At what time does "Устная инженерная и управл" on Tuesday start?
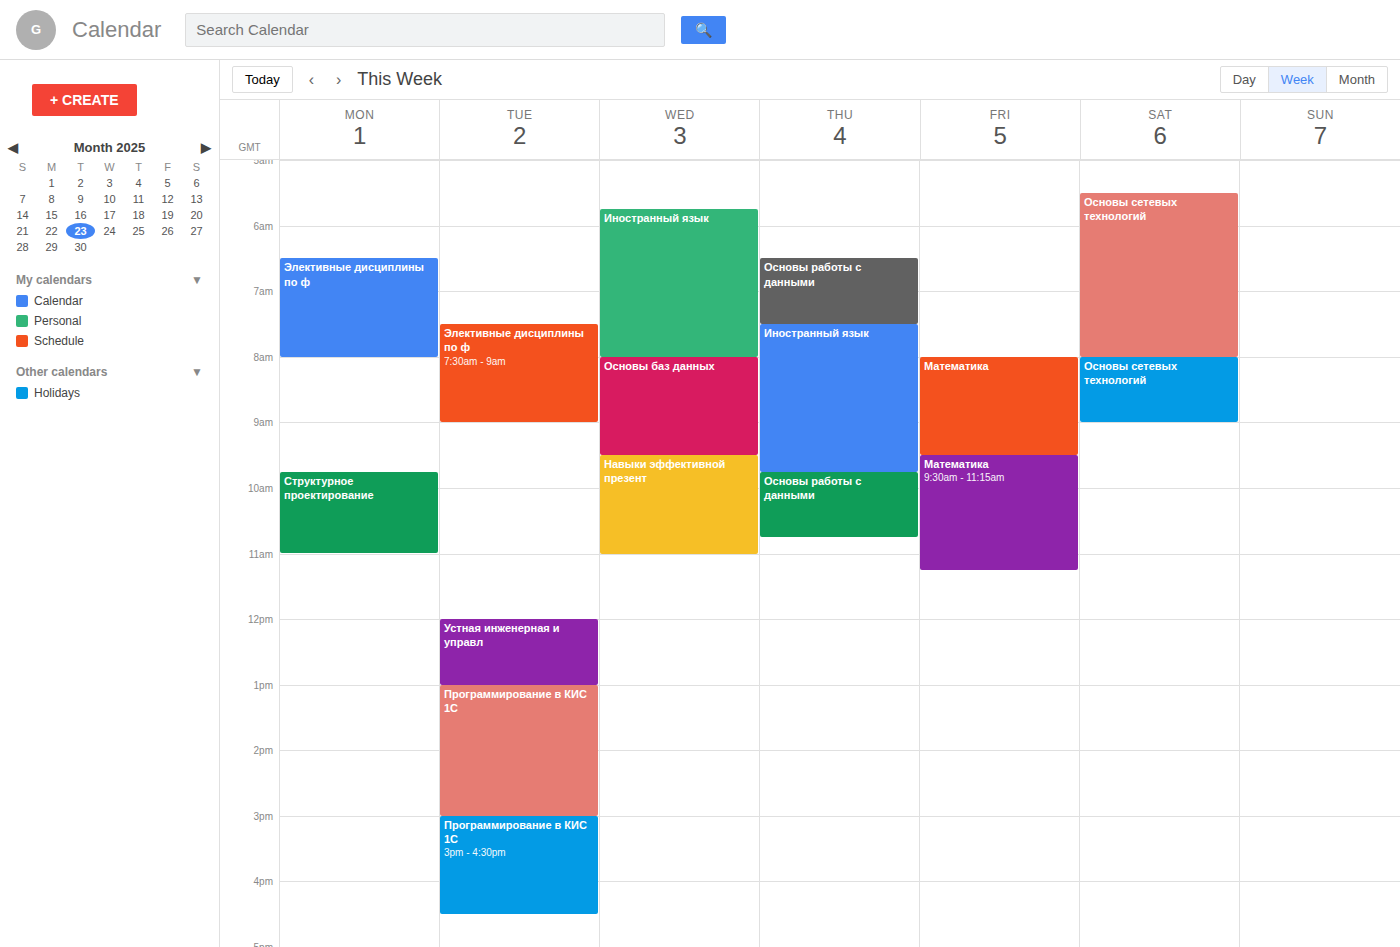
12:00 PM